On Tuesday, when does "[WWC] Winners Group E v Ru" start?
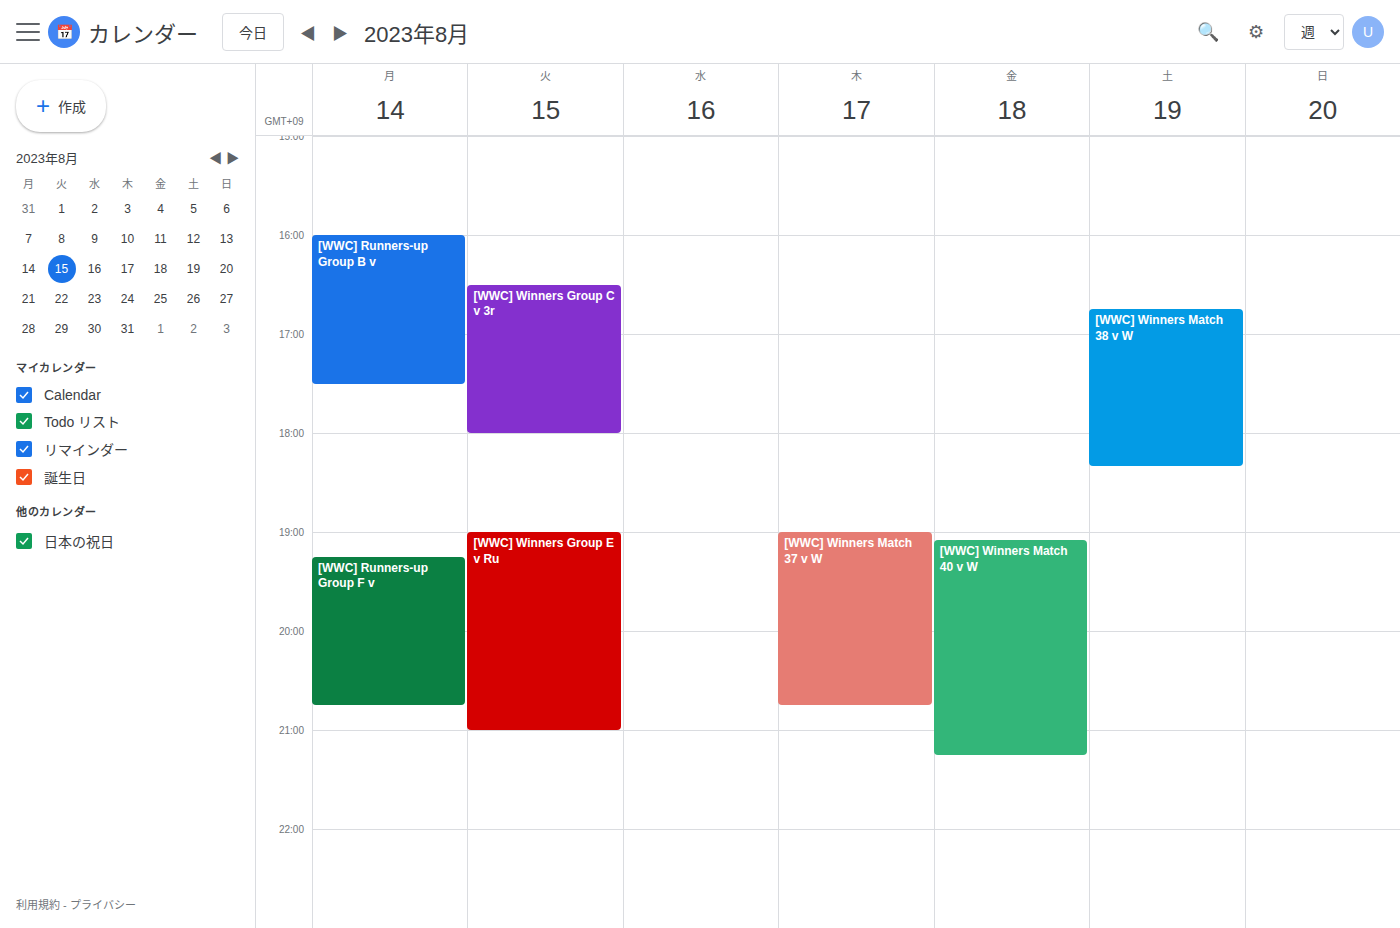
7:00 PM